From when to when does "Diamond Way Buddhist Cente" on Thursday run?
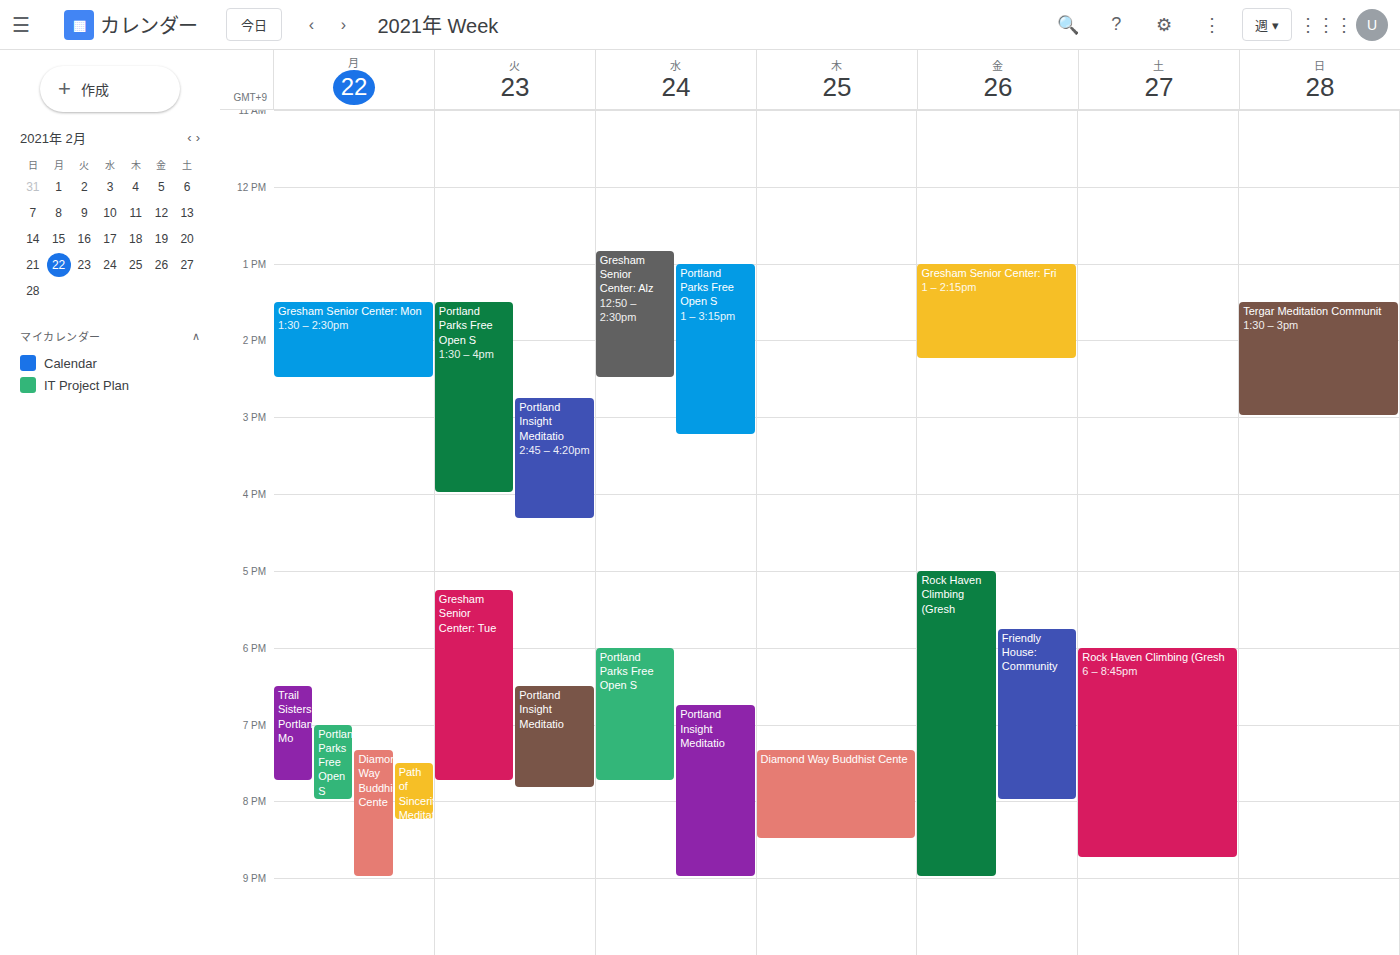
7:20 PM to 8:30 PM